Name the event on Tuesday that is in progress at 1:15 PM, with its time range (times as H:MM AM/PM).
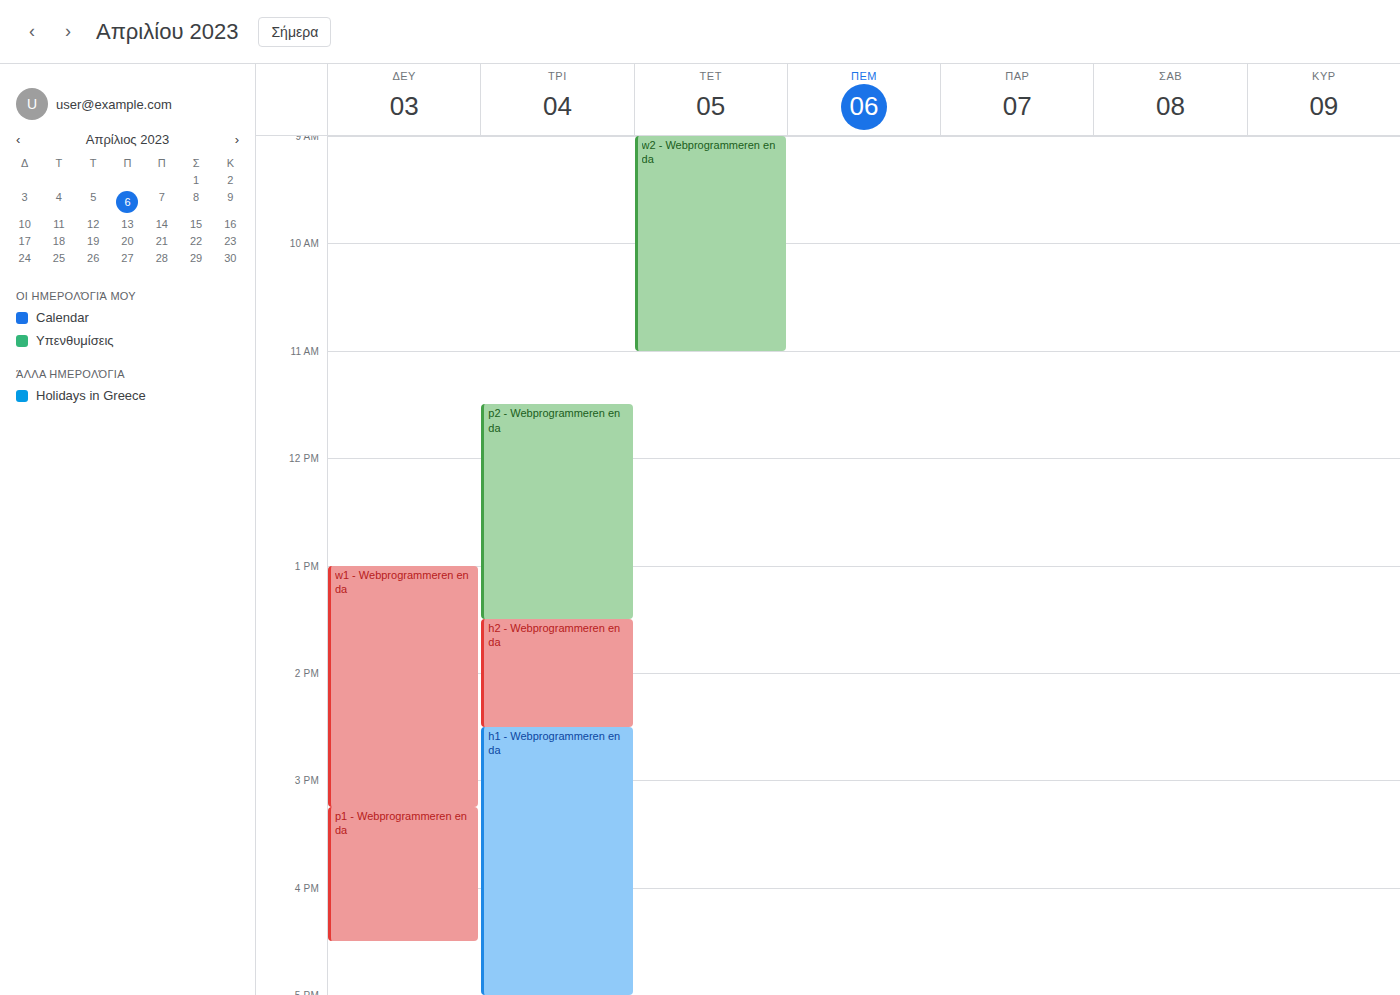
"p2 - Webprogrammeren en da", 11:30 AM to 1:30 PM